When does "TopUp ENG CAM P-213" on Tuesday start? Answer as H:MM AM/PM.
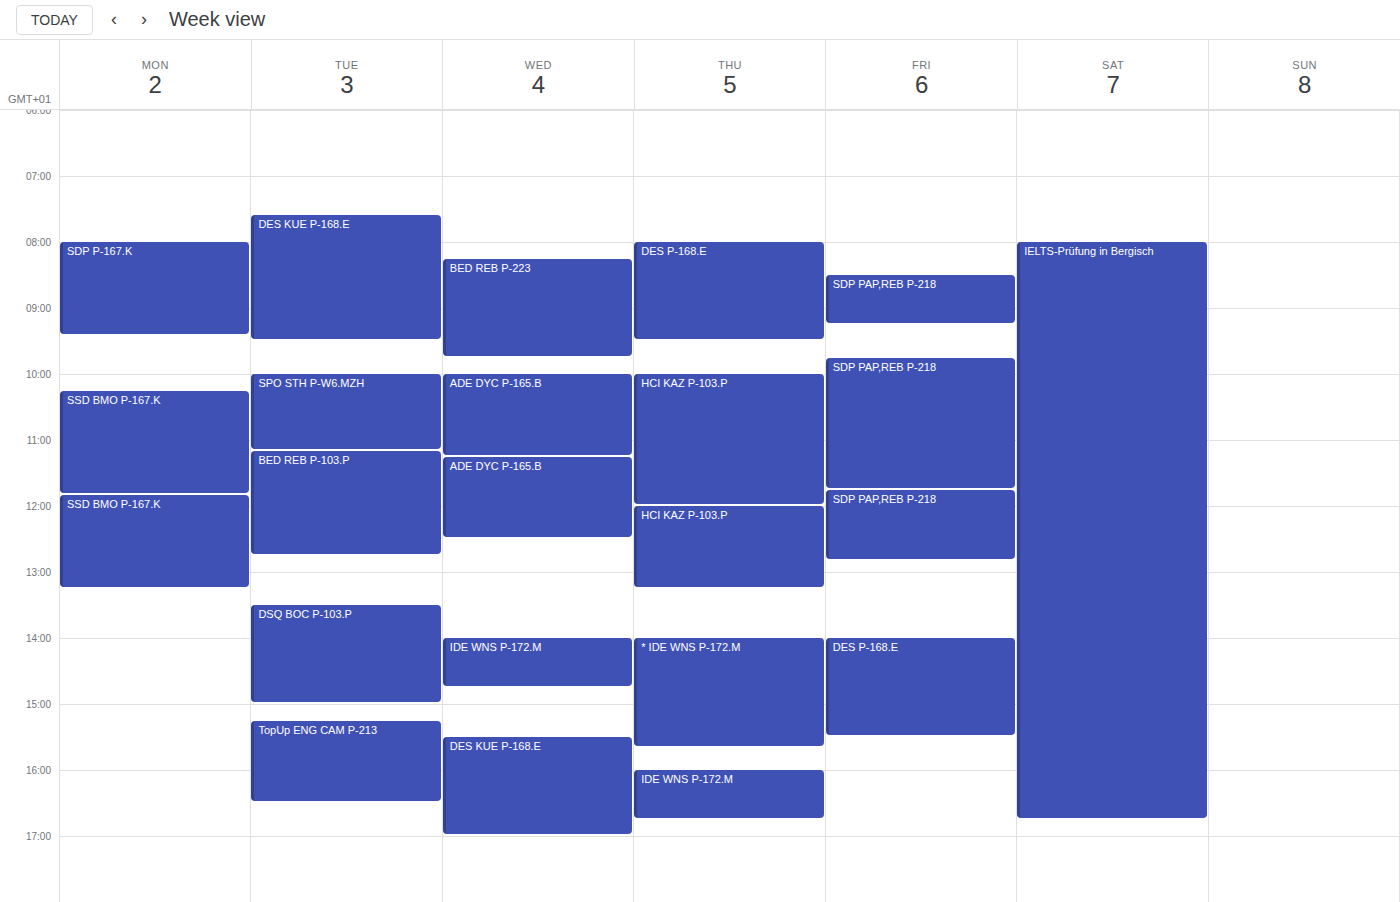
3:15 PM